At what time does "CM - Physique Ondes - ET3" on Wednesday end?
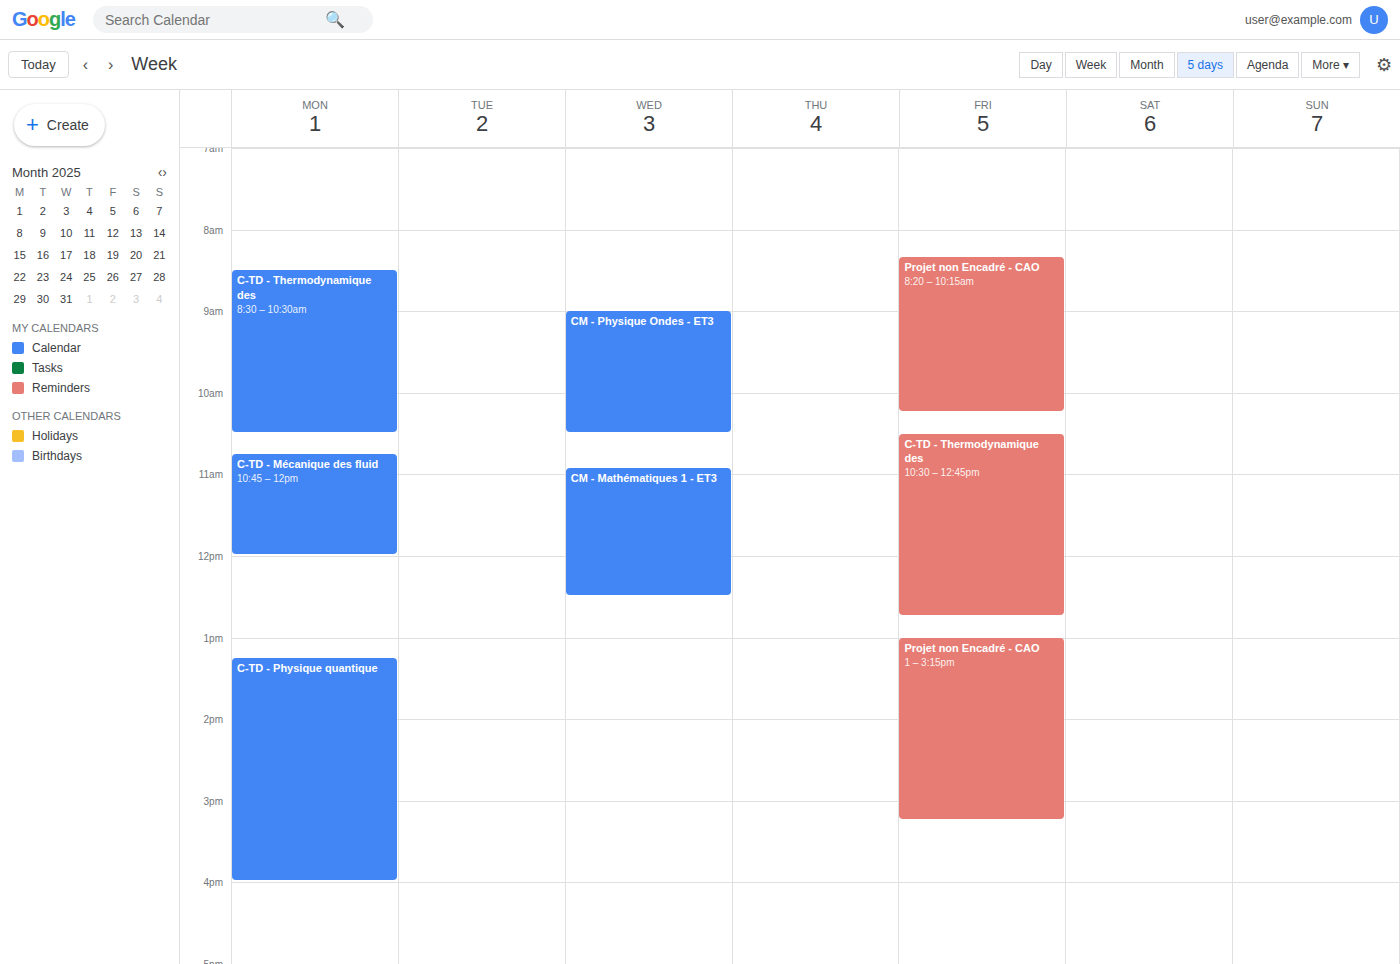
10:30 AM